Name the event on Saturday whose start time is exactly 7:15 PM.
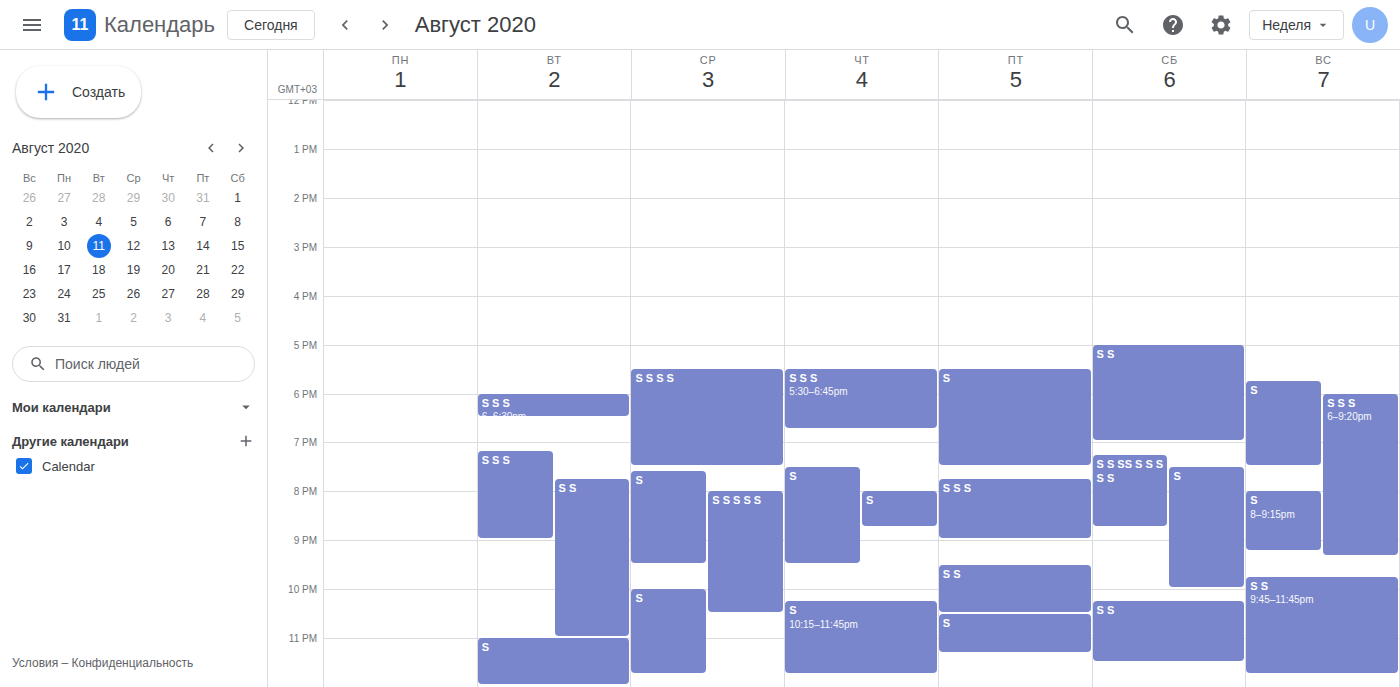
"S S SS S S S S S"